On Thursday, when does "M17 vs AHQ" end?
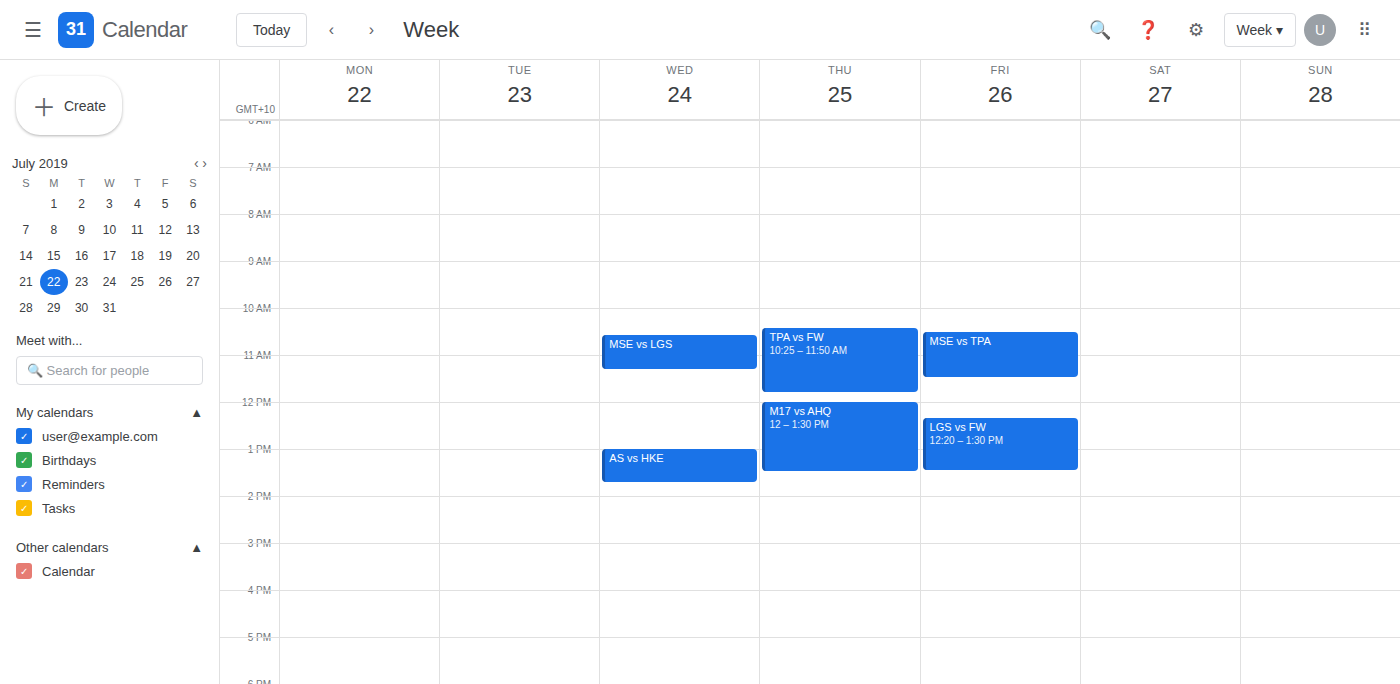
1:30 PM